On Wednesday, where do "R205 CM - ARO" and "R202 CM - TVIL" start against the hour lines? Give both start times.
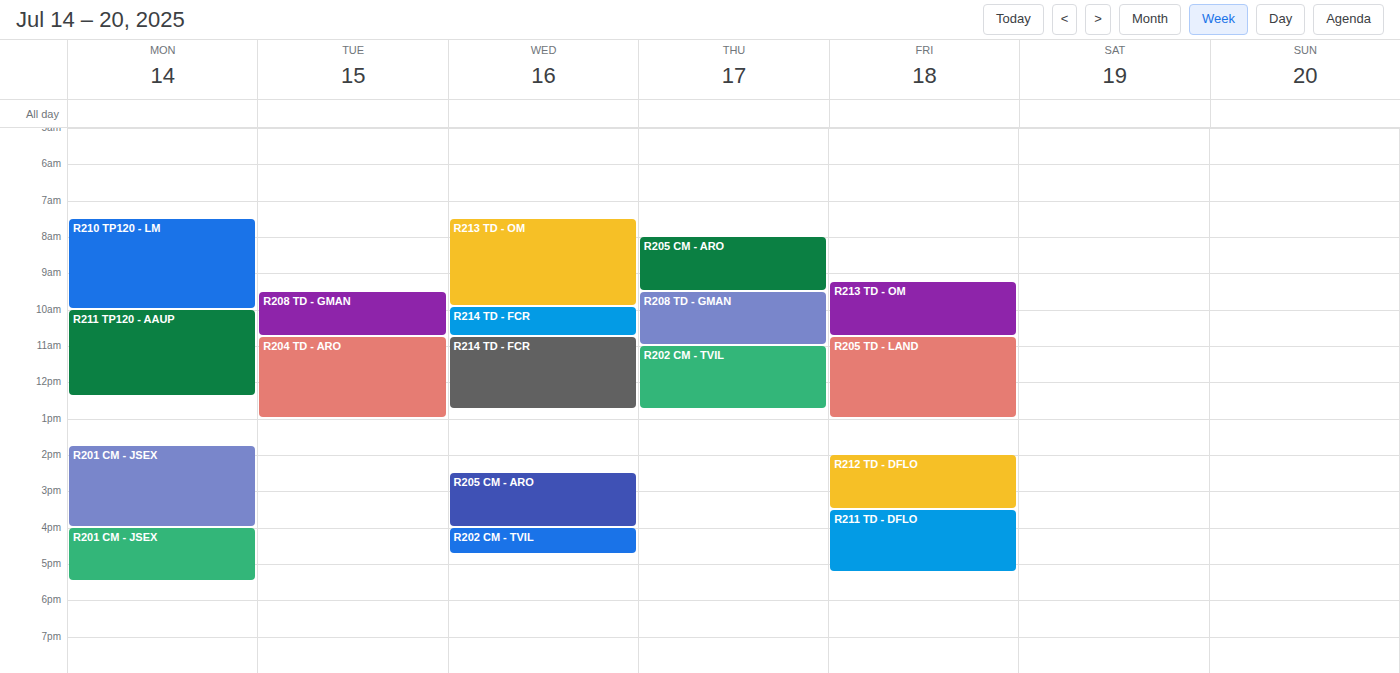
"R205 CM - ARO": 2:30 PM, halfway between the 2 PM and 3 PM lines. "R202 CM - TVIL": 4:00 PM, exactly on the 4 PM line.